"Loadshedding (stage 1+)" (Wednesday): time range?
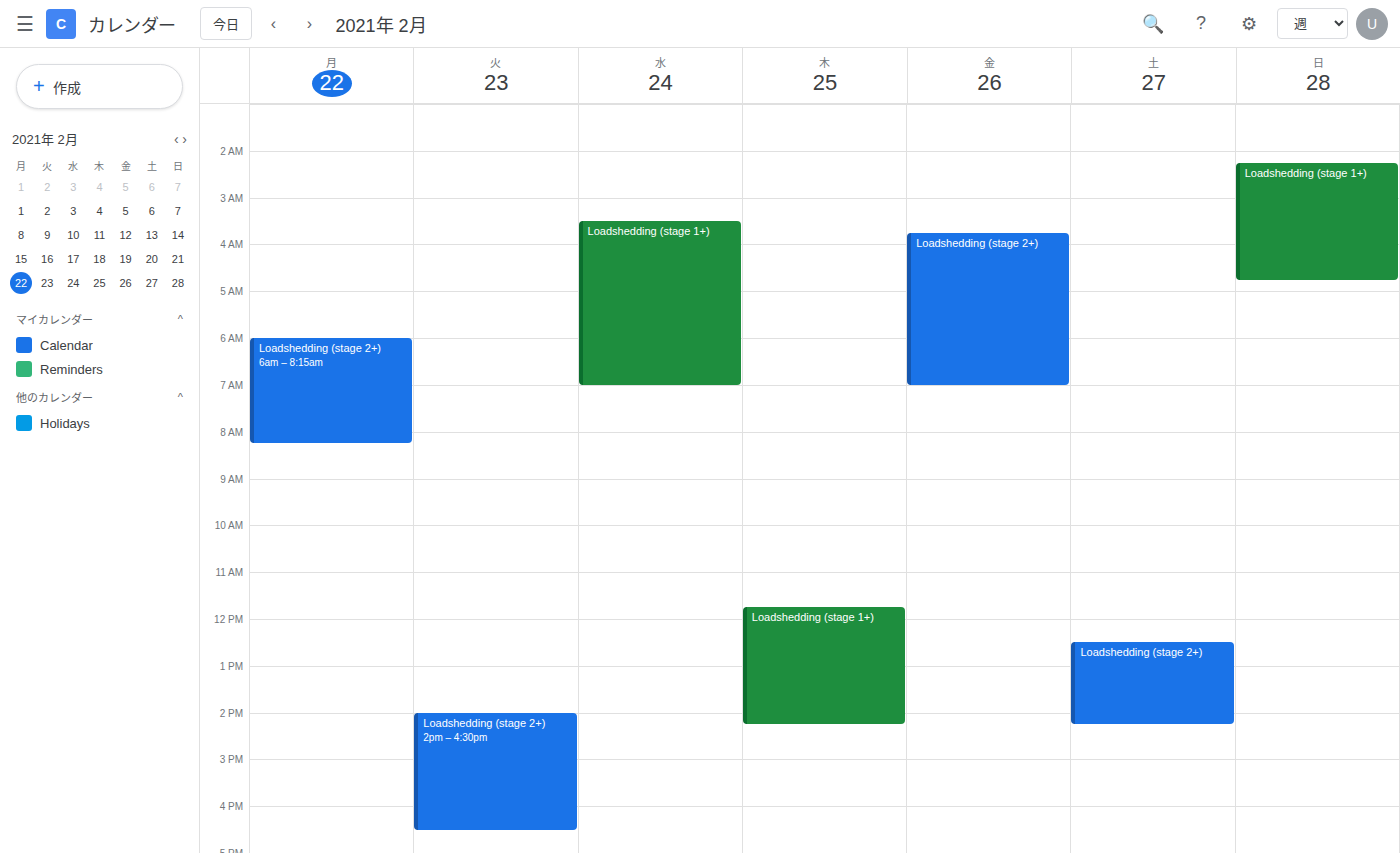
03:30 to 07:00